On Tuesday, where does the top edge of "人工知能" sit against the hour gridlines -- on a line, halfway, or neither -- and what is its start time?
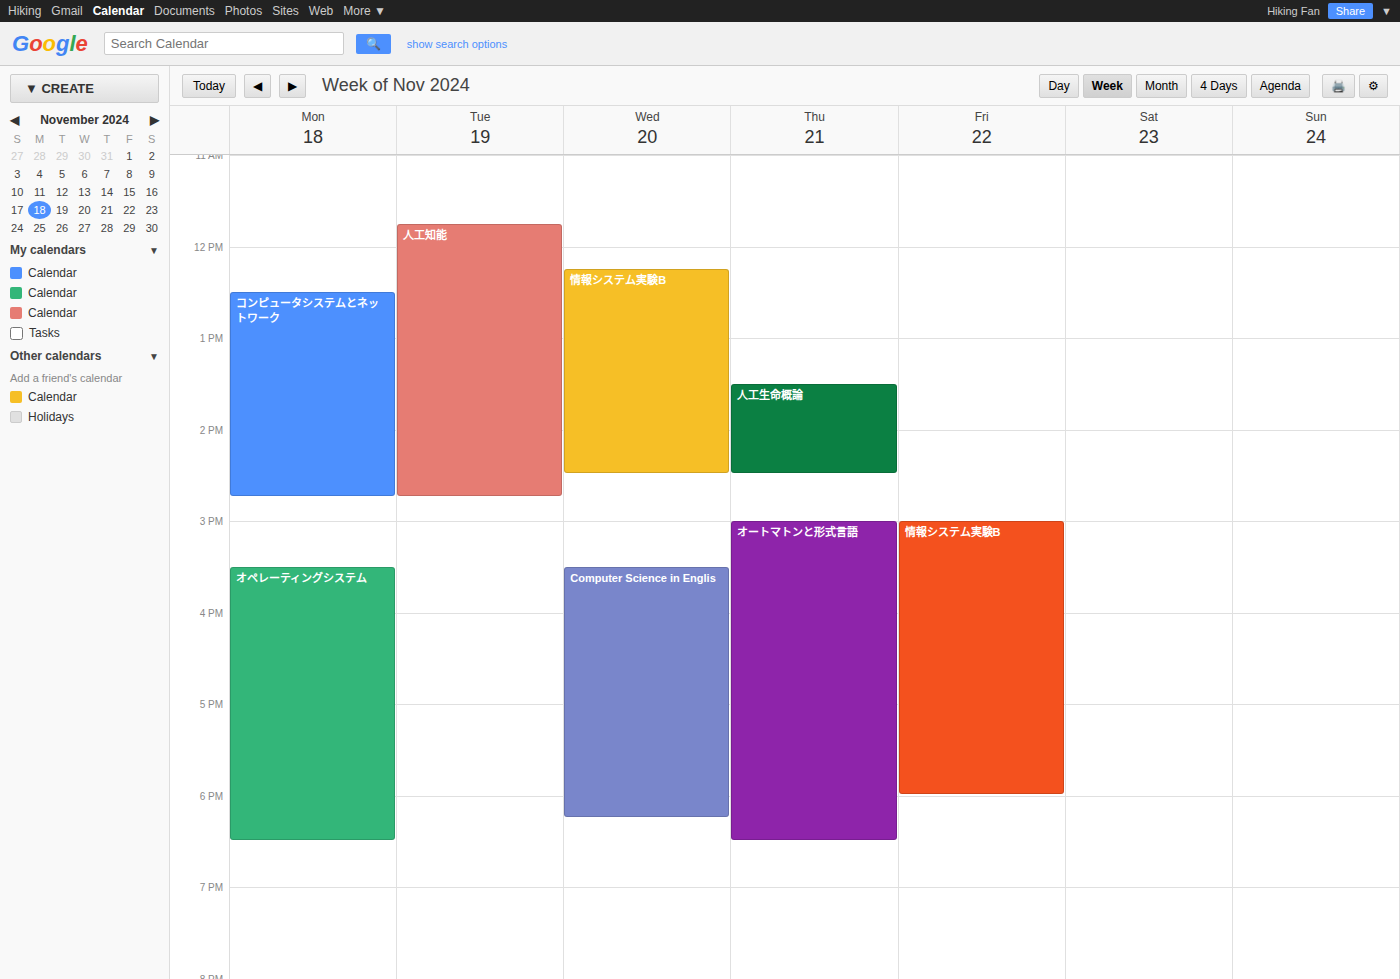
11:45 AM -- neither: three quarters of the way from the 11 AM line to the 12 PM line.